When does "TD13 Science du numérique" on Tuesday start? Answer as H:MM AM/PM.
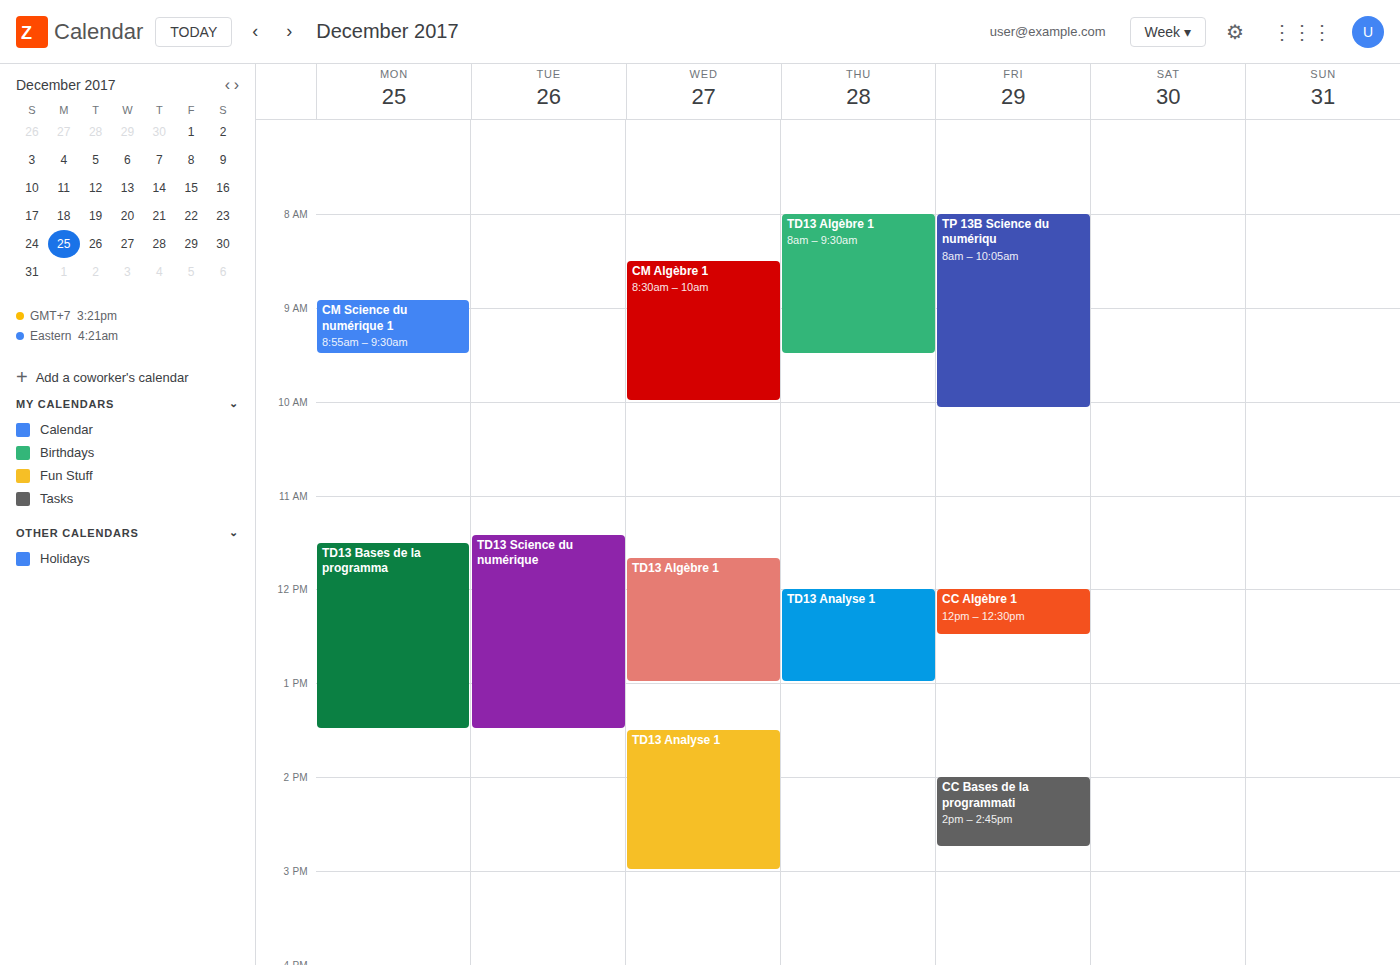
11:25 AM